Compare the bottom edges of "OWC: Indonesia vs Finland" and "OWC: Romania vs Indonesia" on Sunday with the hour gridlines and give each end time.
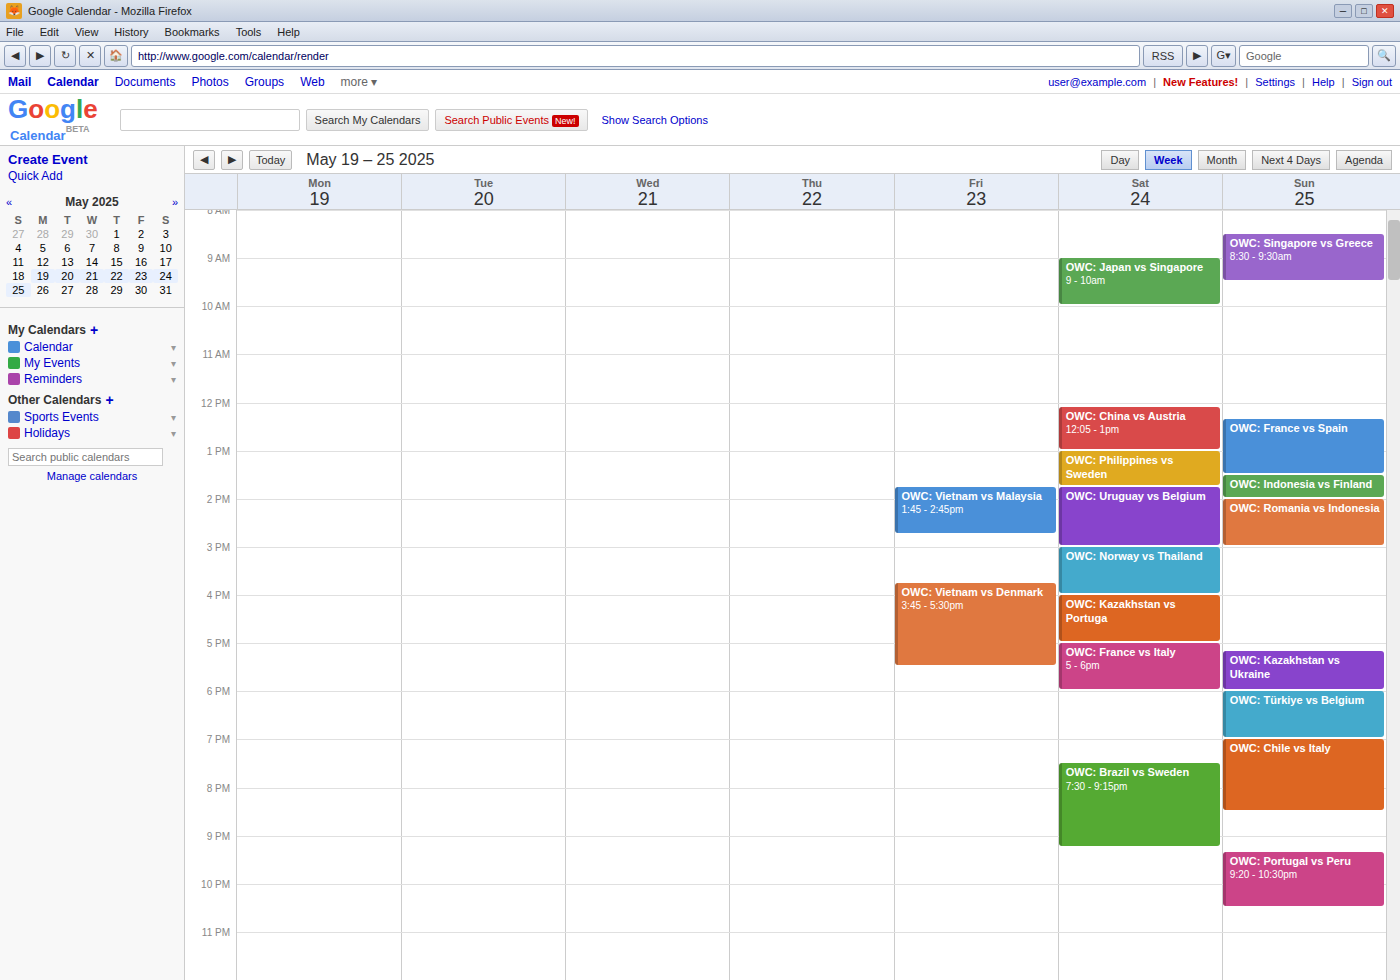
"OWC: Indonesia vs Finland": 2:00 PM, exactly on the 2 PM line. "OWC: Romania vs Indonesia": 3:00 PM, exactly on the 3 PM line.